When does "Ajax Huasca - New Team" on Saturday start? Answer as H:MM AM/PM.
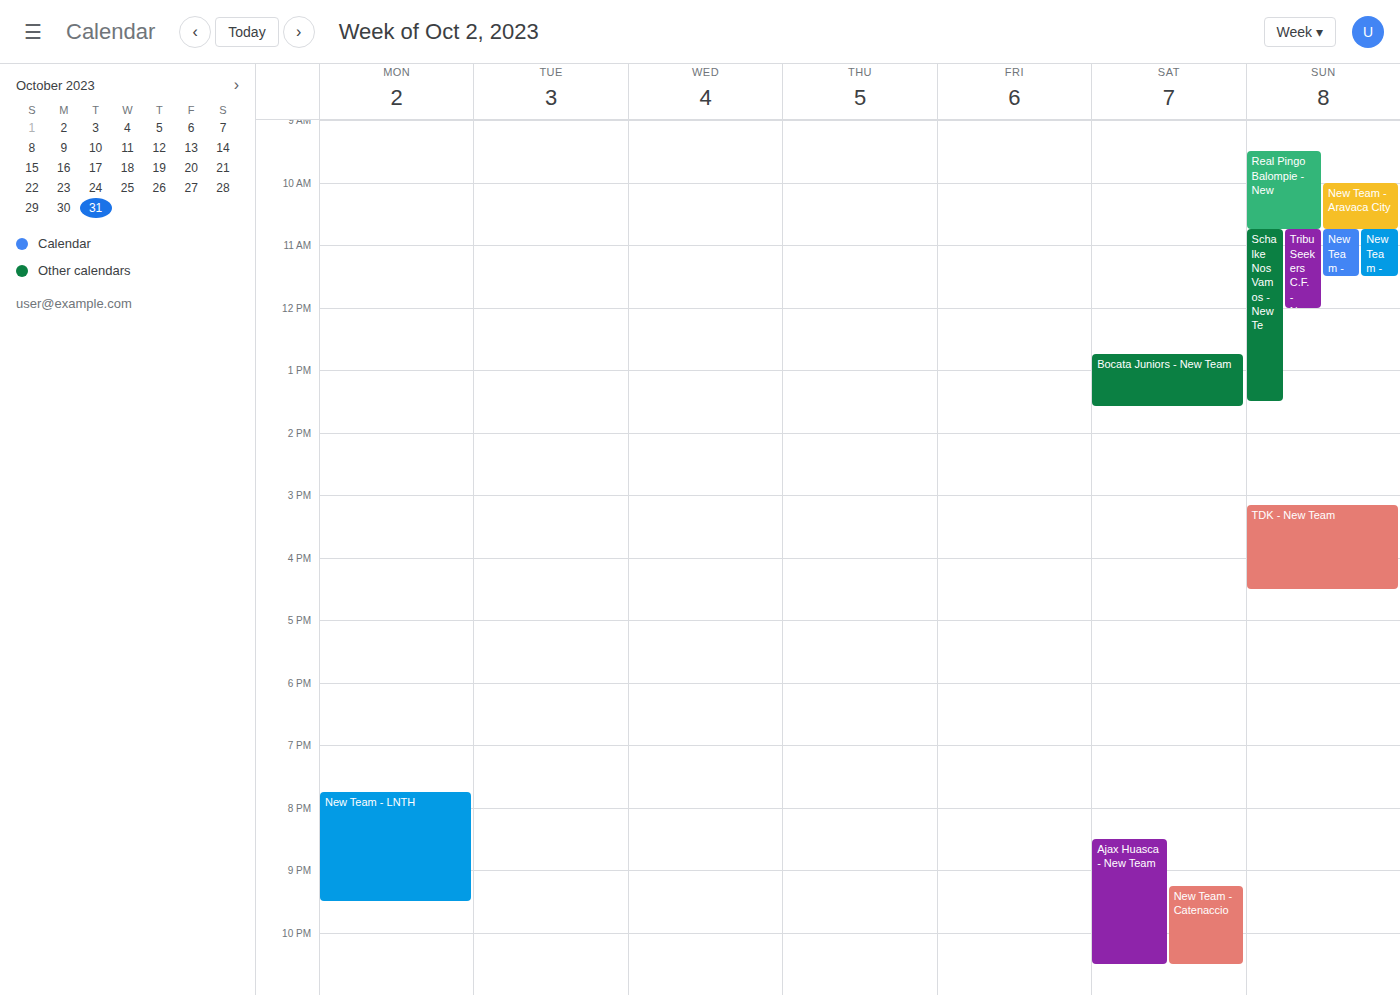
8:30 PM